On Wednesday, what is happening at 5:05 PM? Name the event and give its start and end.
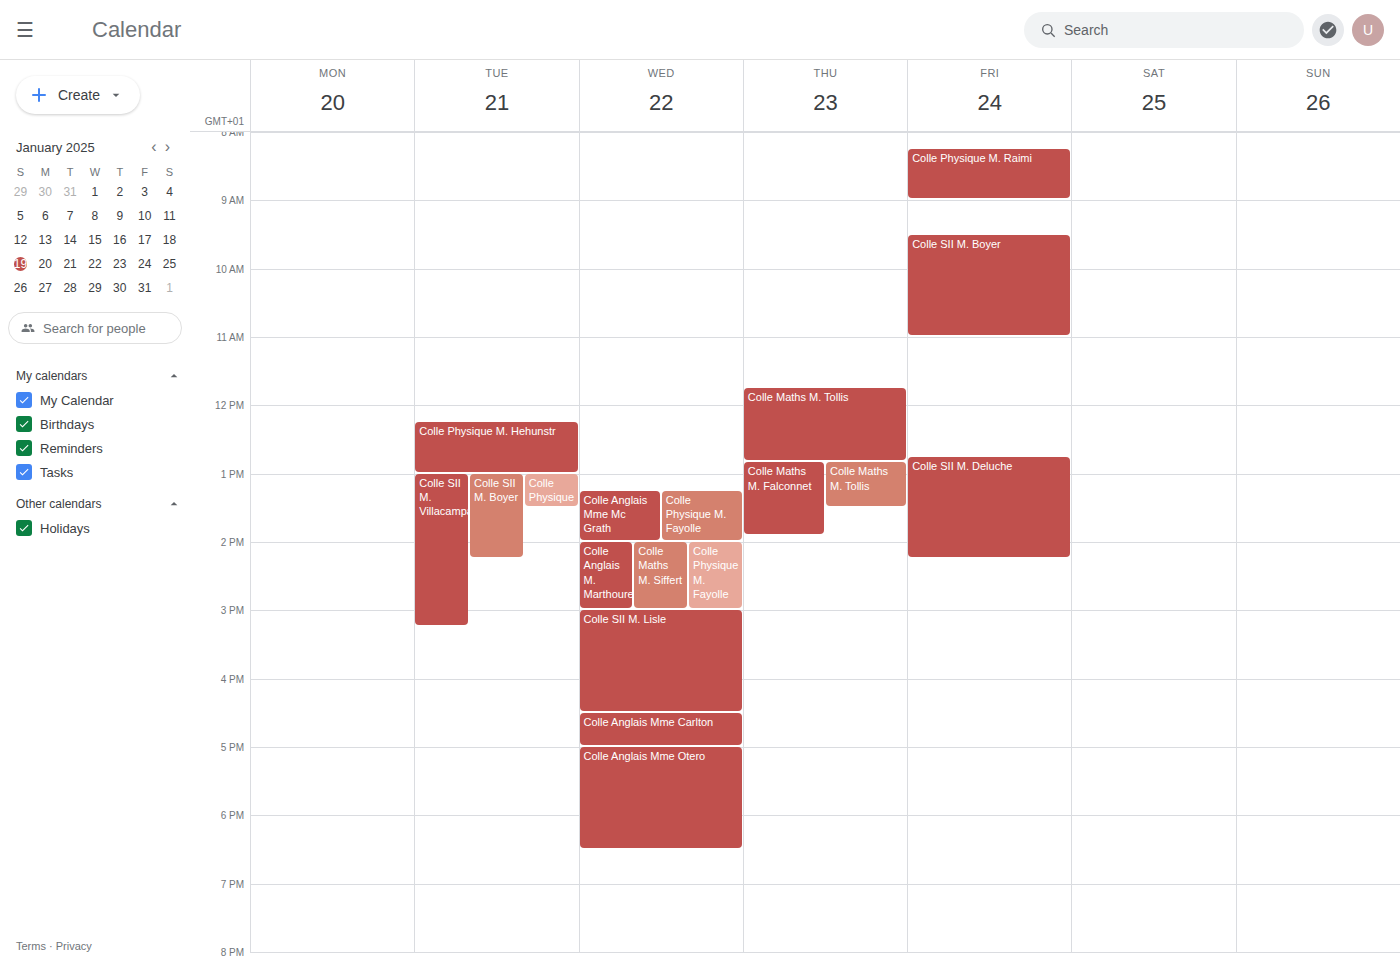
"Colle Anglais Mme Otero", 5:00 PM to 6:30 PM